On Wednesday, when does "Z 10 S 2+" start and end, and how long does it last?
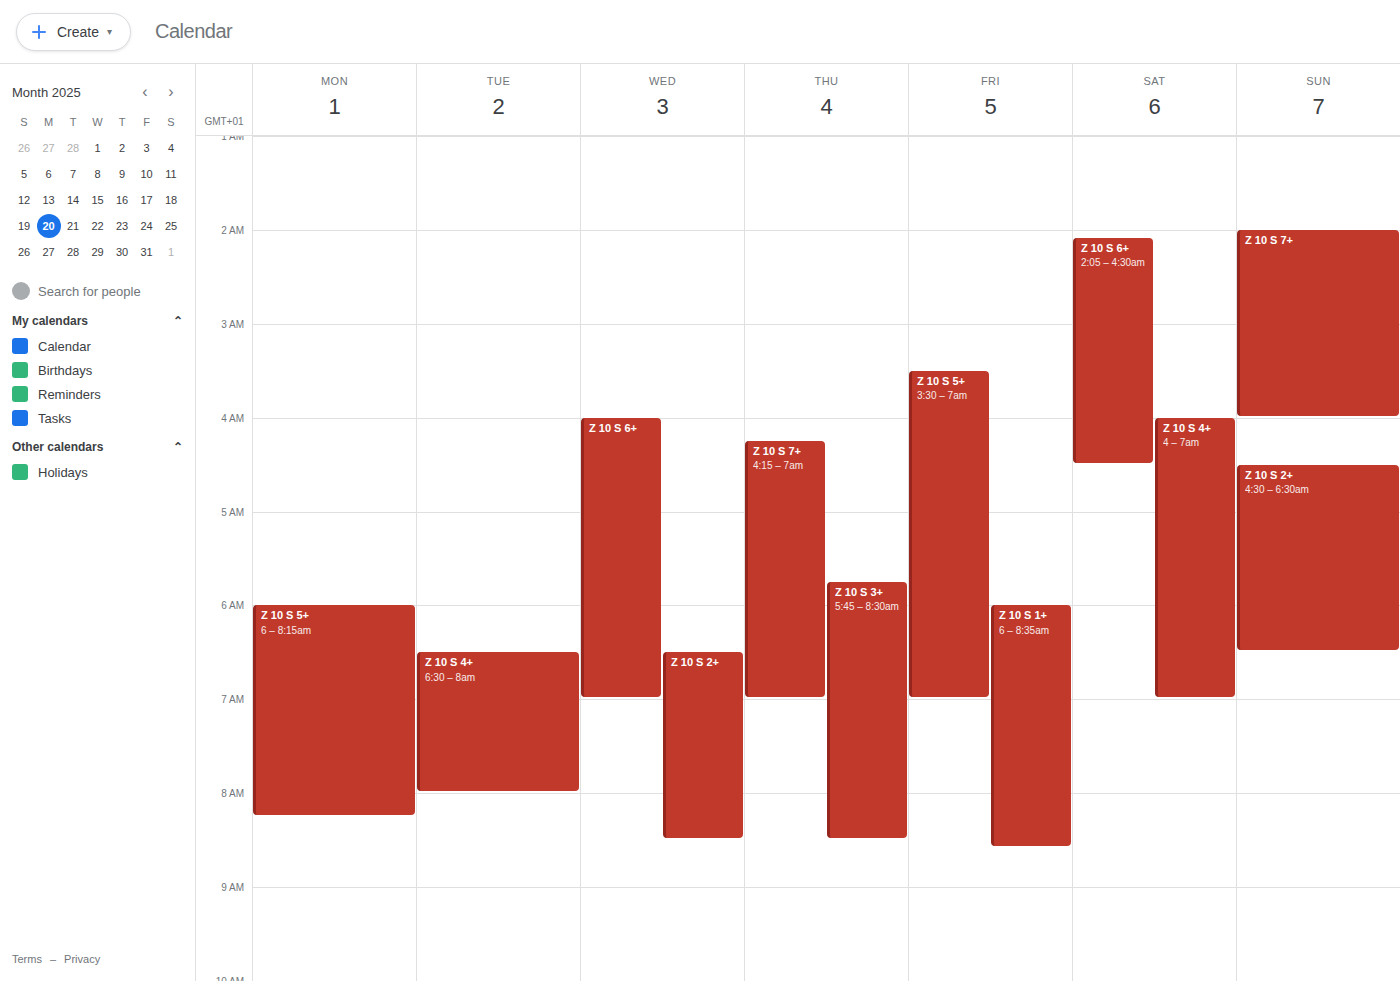
06:30 to 08:30, 2 hours